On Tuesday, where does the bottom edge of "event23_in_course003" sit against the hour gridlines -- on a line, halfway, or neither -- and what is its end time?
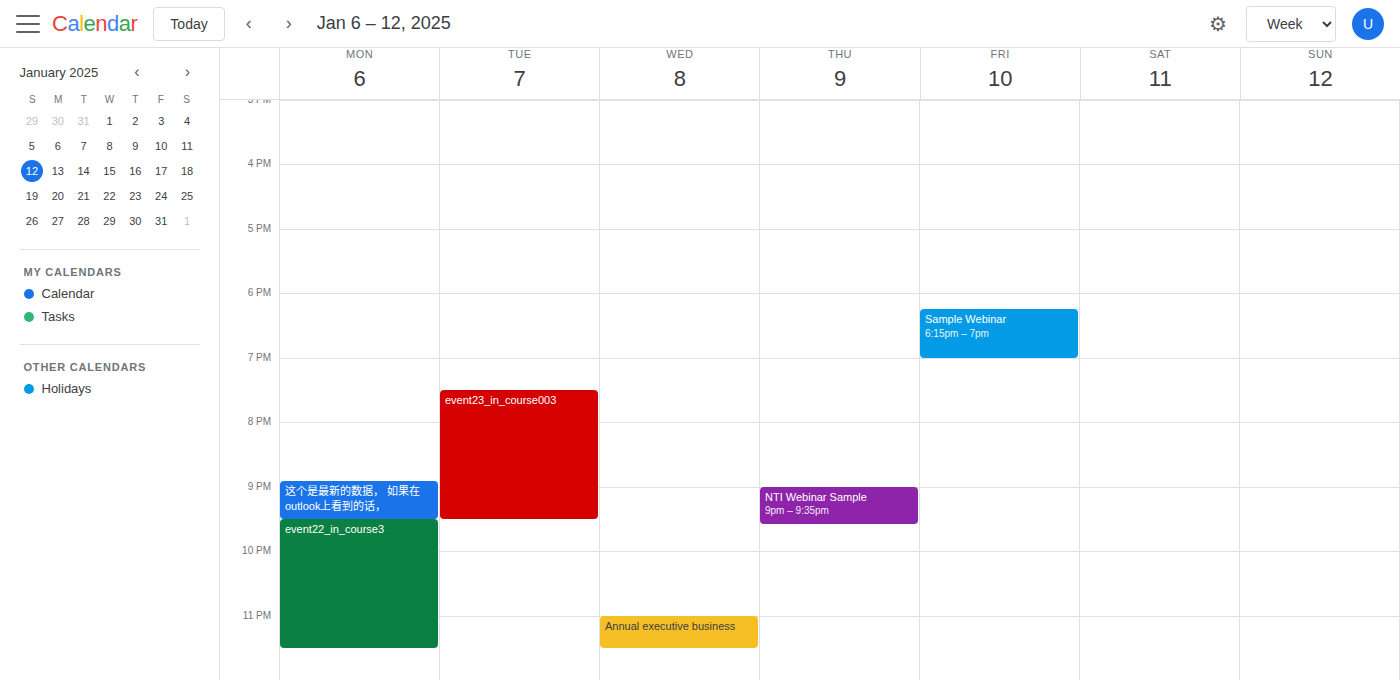
9:30 PM -- halfway between the 9 PM and 10 PM lines.